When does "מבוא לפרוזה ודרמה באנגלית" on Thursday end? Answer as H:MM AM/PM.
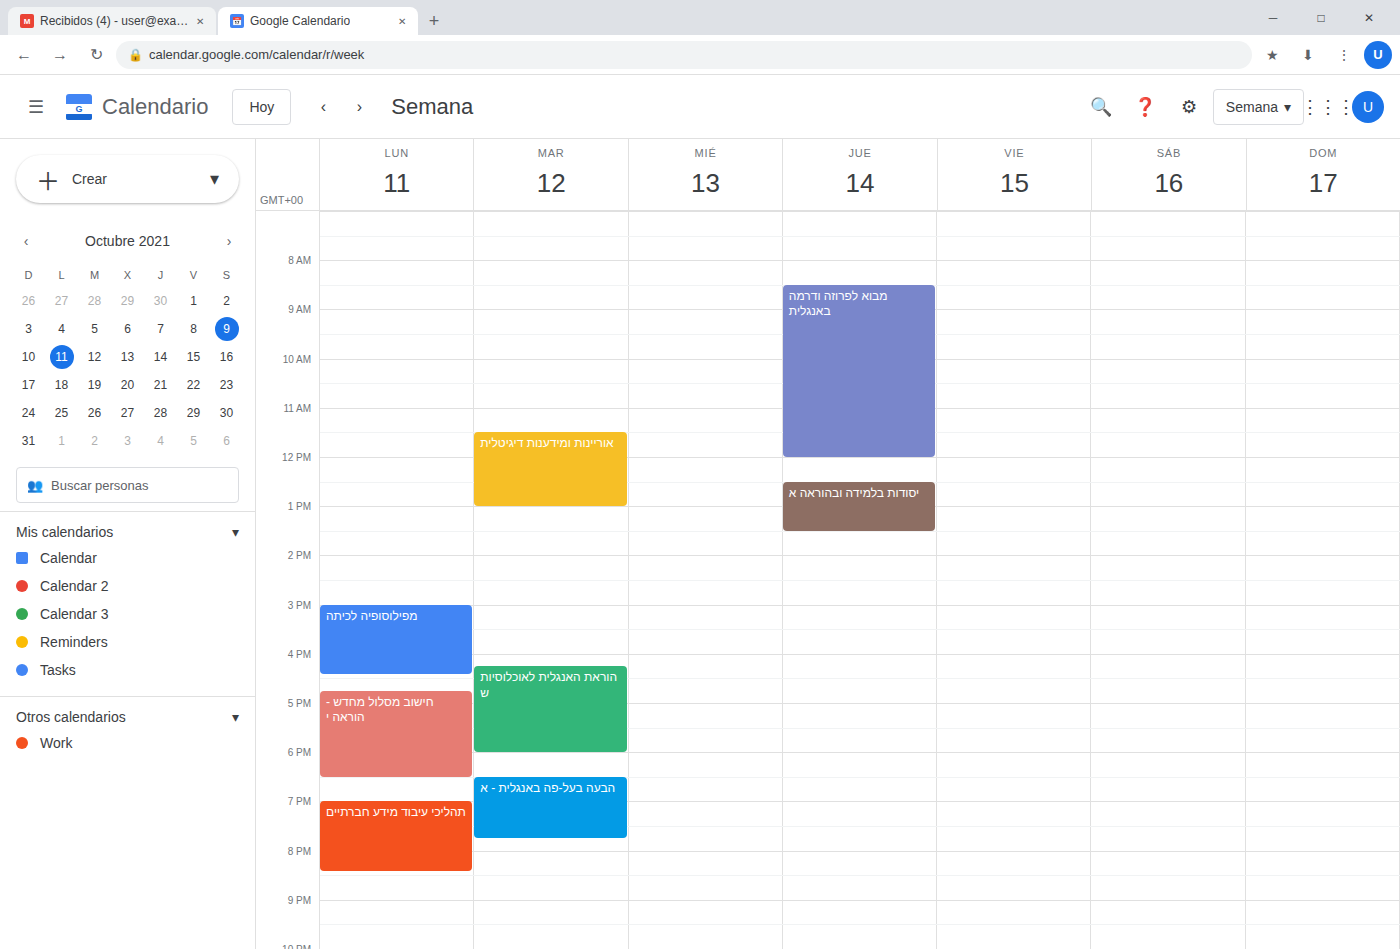
12:00 PM